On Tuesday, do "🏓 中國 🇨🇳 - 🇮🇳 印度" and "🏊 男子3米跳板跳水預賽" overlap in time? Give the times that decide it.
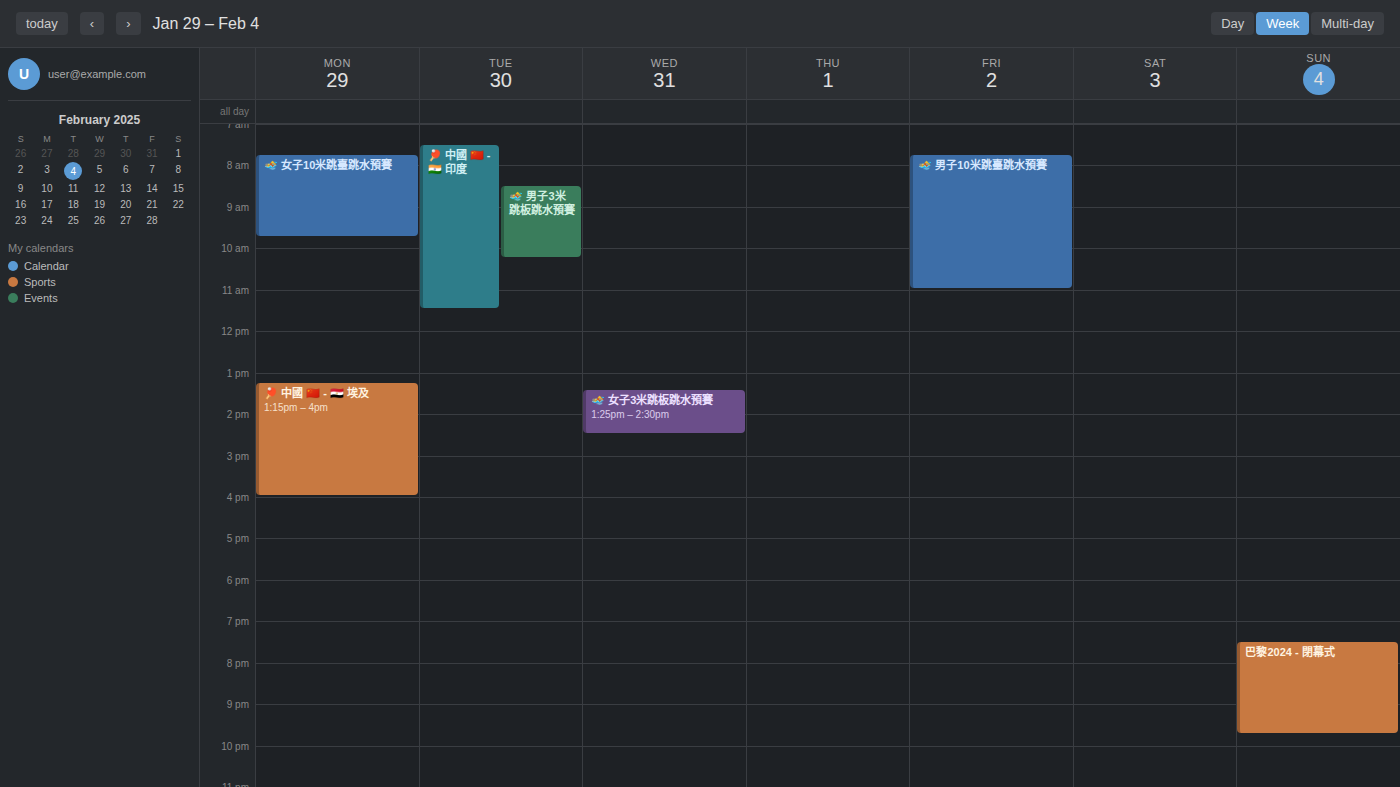
"🏊 男子3米跳板跳水預賽" runs 8:30 AM to 10:15 AM, inside "🏓 中國 🇨🇳 - 🇮🇳 印度" -- they overlap.